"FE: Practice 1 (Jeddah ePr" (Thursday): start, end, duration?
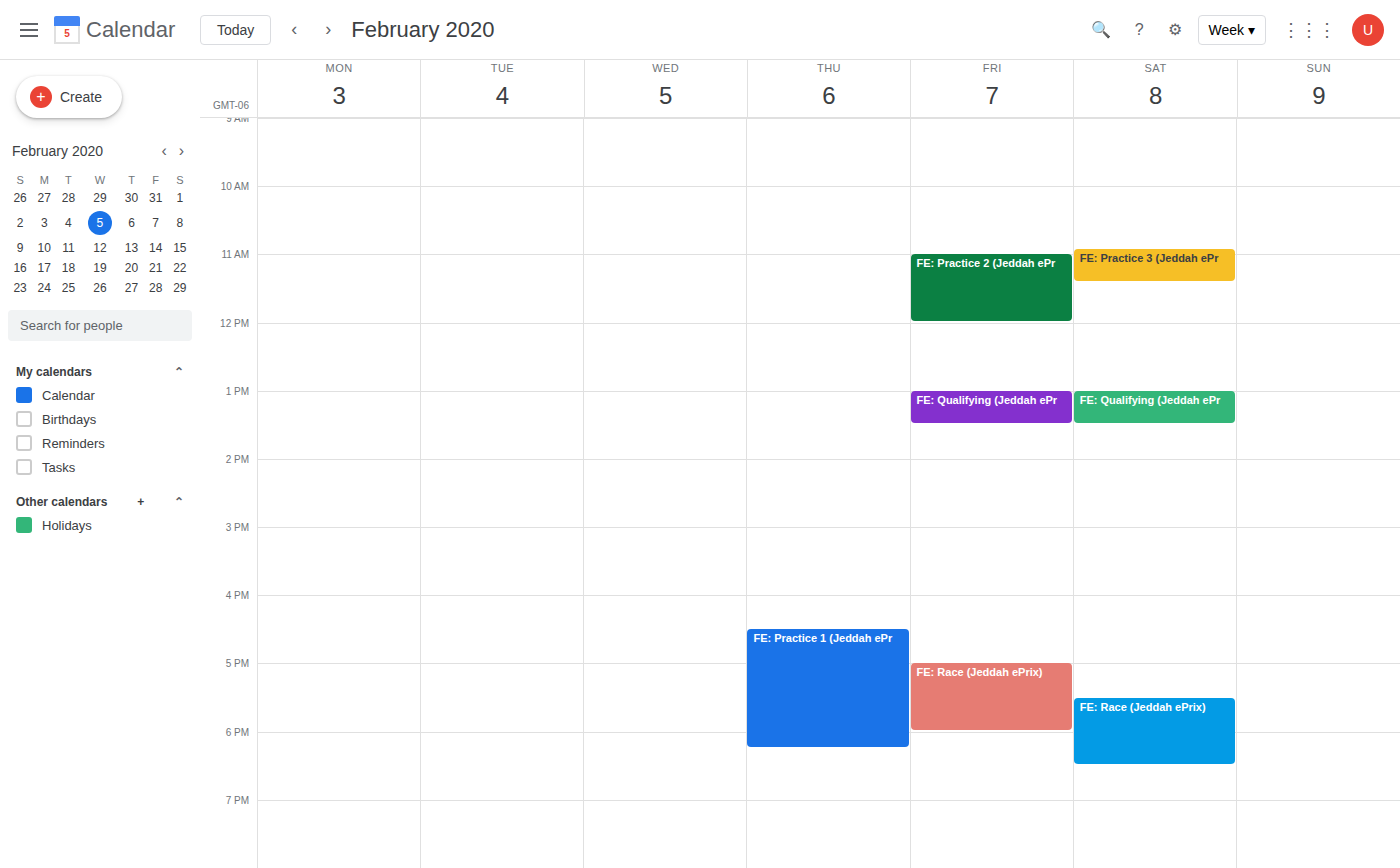
4:30 PM to 6:15 PM, 1 hour 45 minutes